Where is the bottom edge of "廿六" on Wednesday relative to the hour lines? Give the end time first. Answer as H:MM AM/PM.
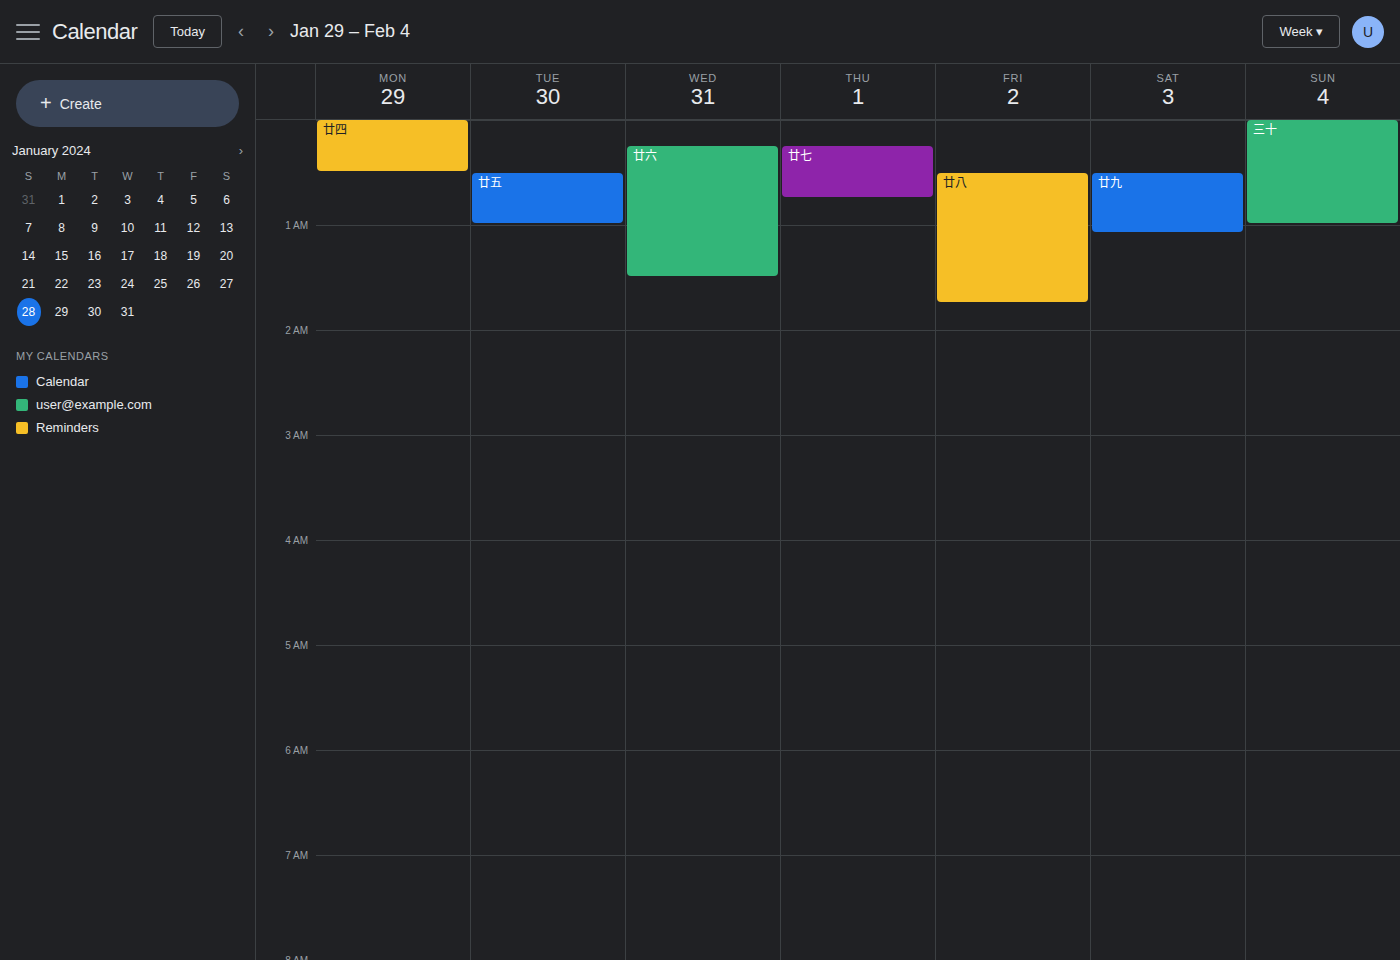
1:30 AM -- halfway between the 1 AM and 2 AM lines.